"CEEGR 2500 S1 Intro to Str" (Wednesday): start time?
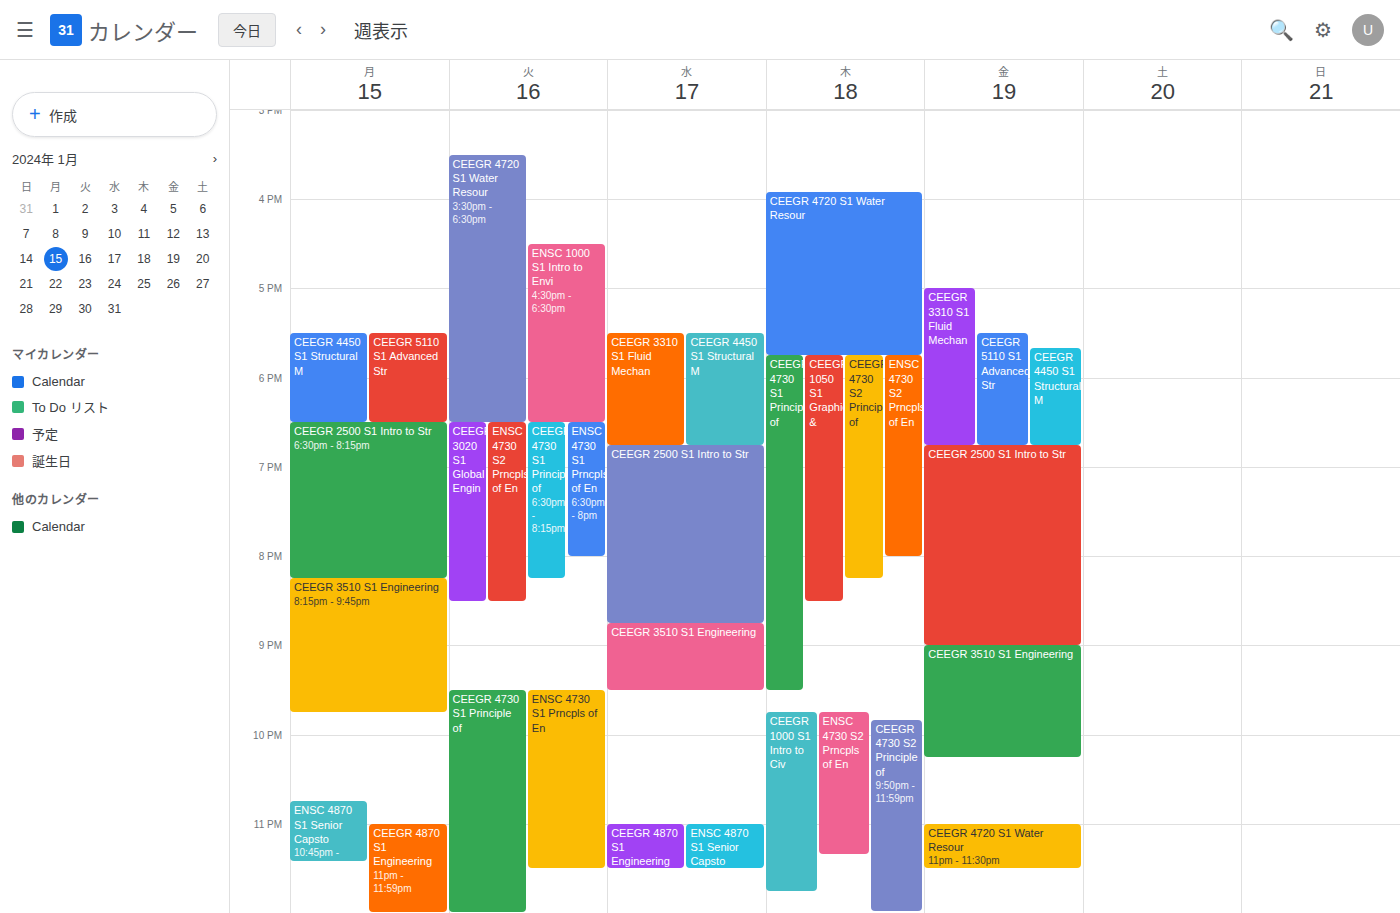
6:45 PM